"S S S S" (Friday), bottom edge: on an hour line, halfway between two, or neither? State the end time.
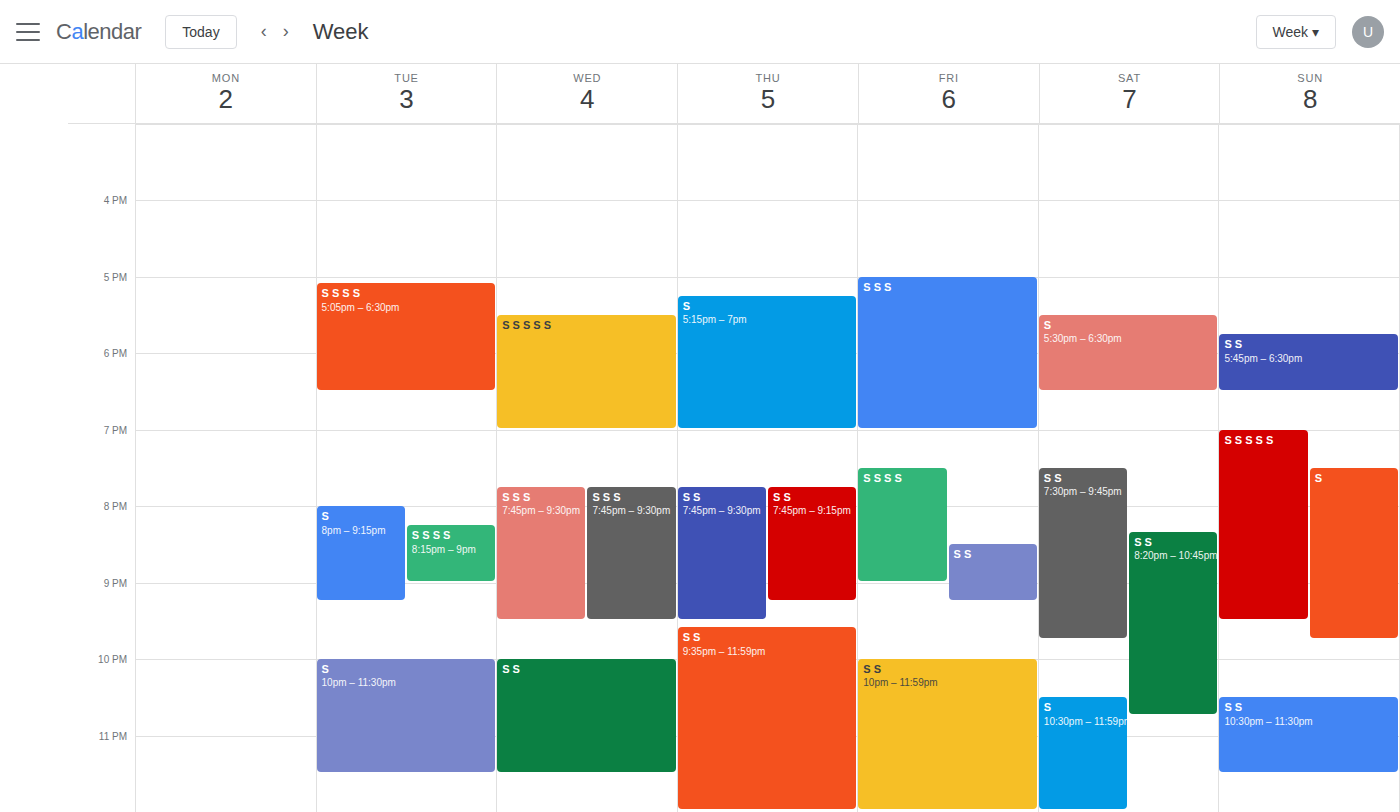
21:00 -- exactly on the 21:00 line.